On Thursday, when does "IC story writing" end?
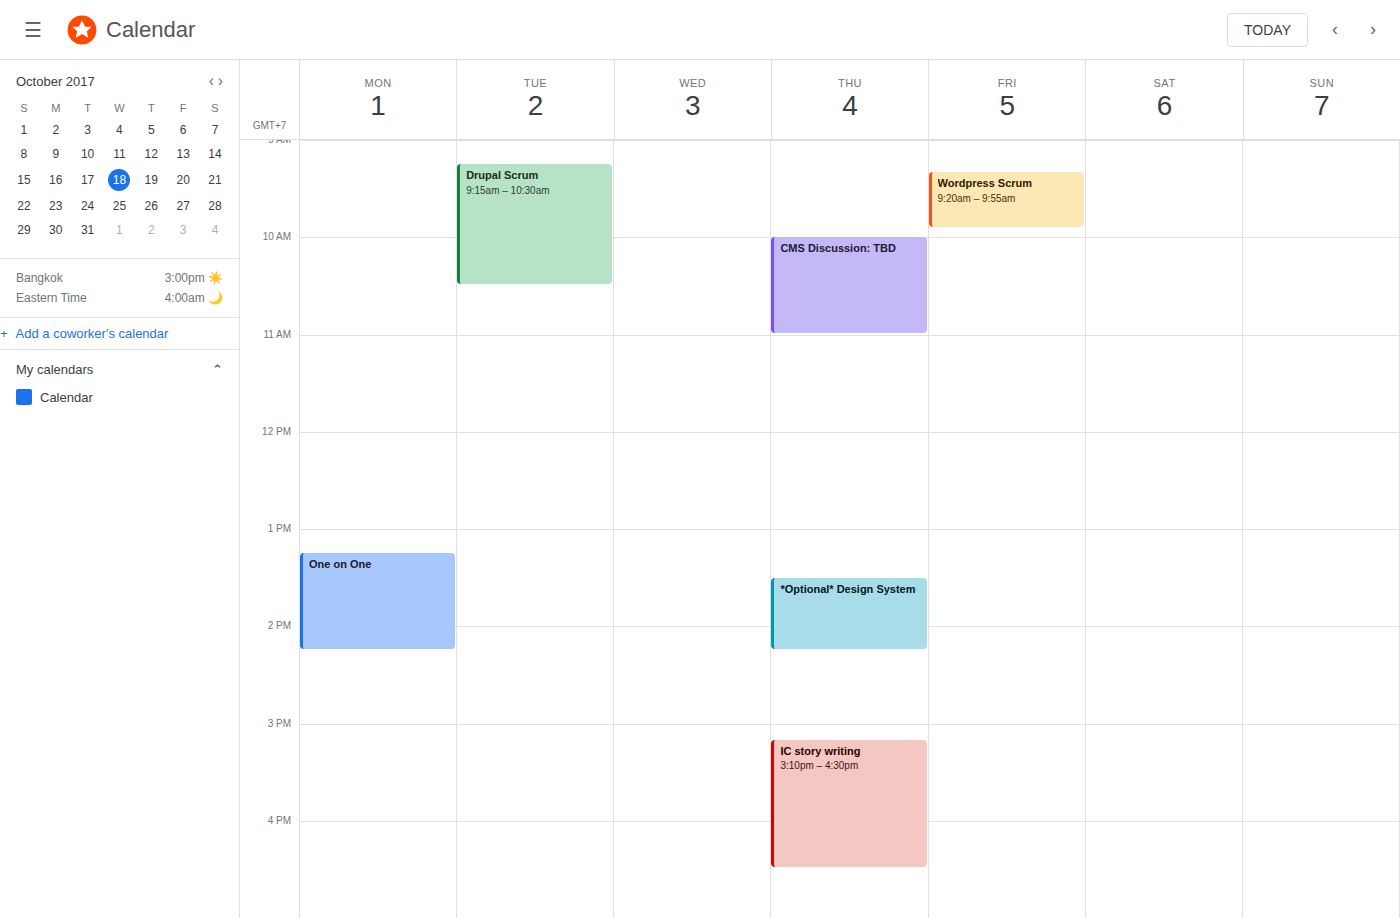
4:30 PM